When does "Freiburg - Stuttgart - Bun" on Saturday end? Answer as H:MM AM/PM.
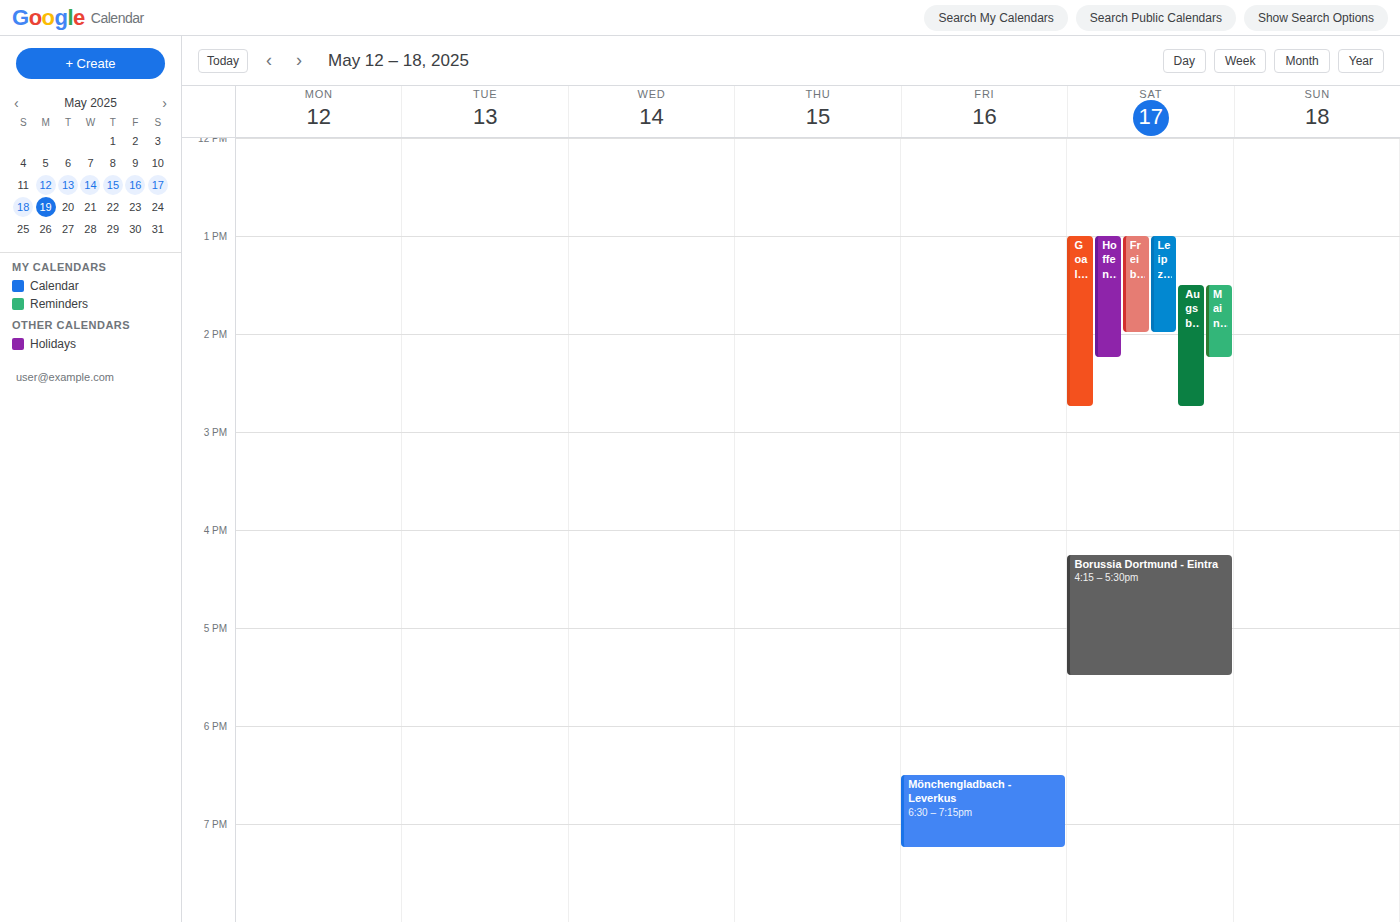
2:00 PM